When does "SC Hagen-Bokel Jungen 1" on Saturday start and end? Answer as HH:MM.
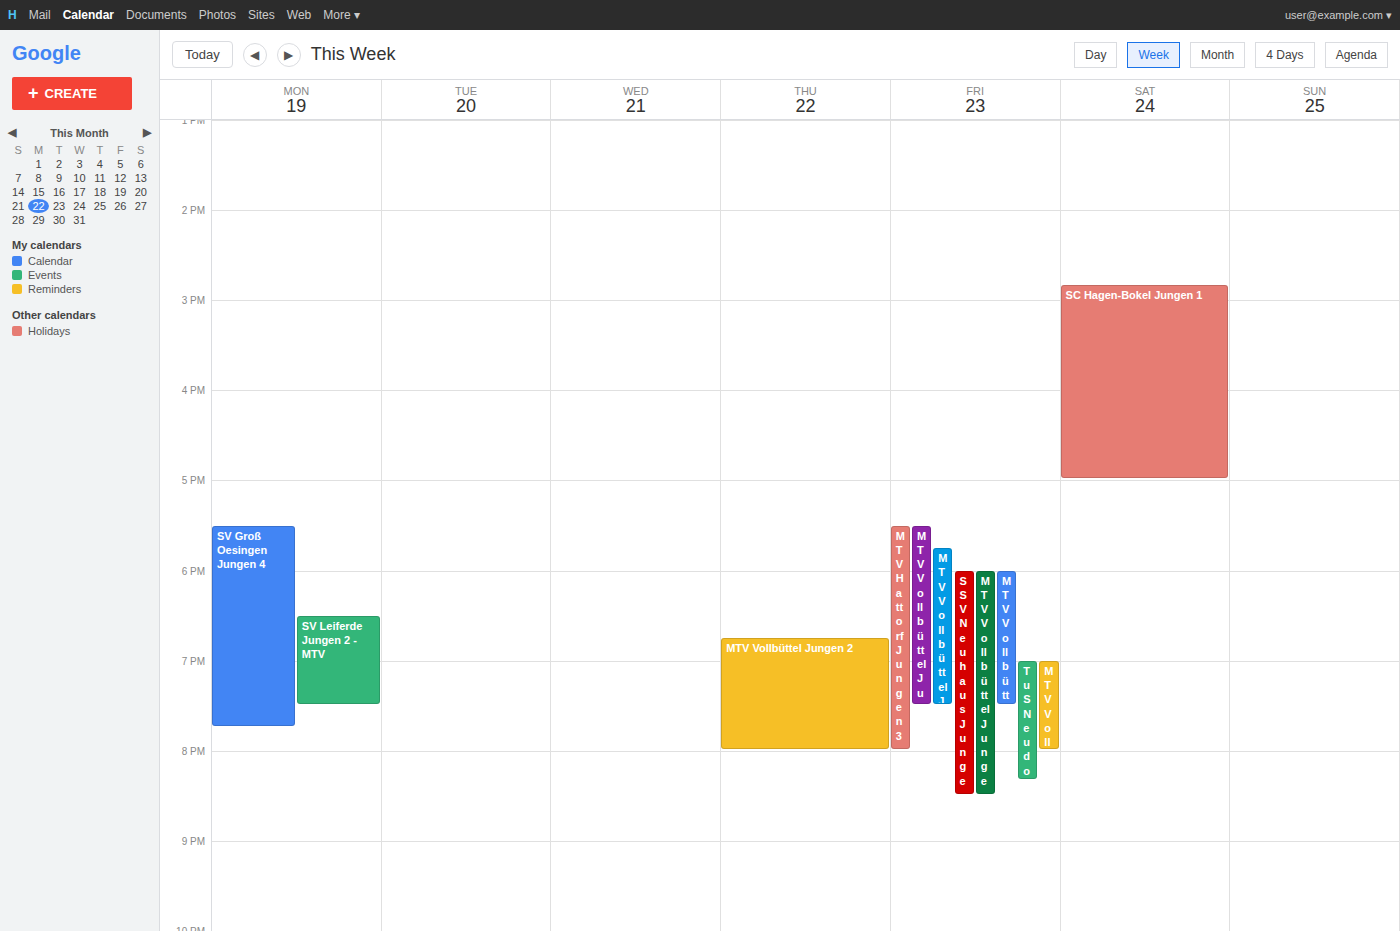
14:50 to 17:00